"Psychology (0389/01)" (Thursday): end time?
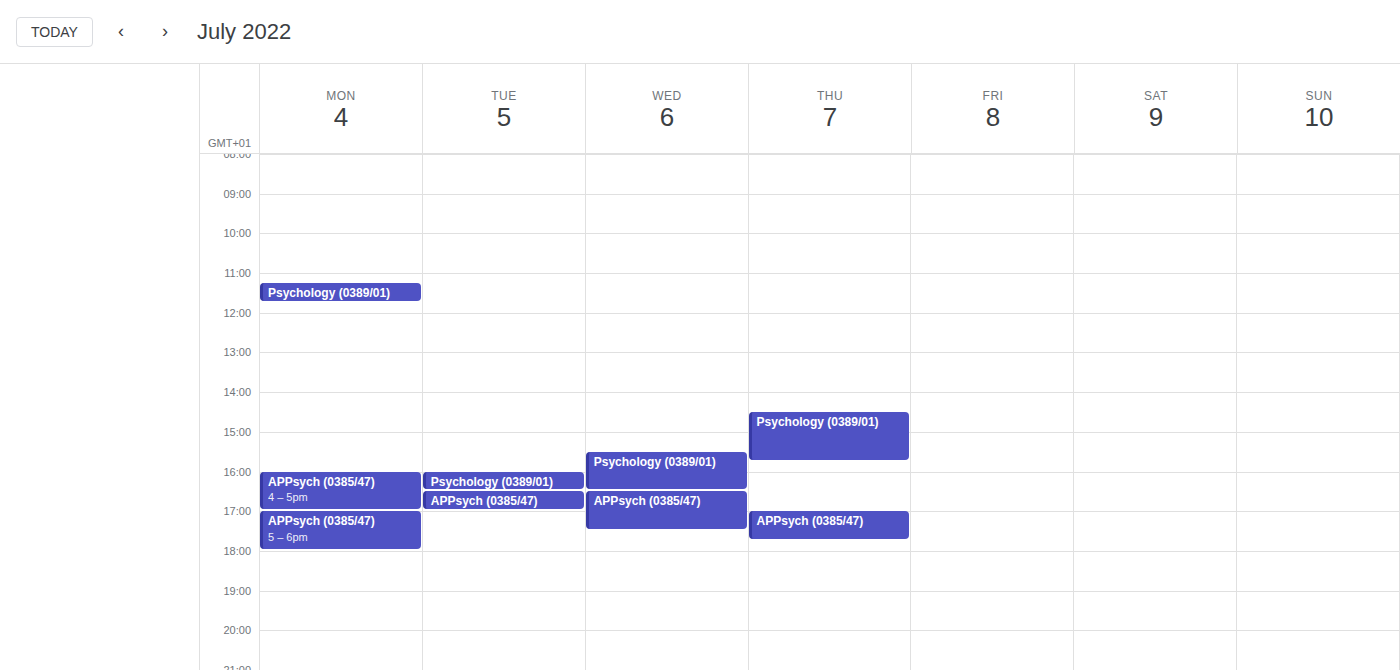
3:45 PM